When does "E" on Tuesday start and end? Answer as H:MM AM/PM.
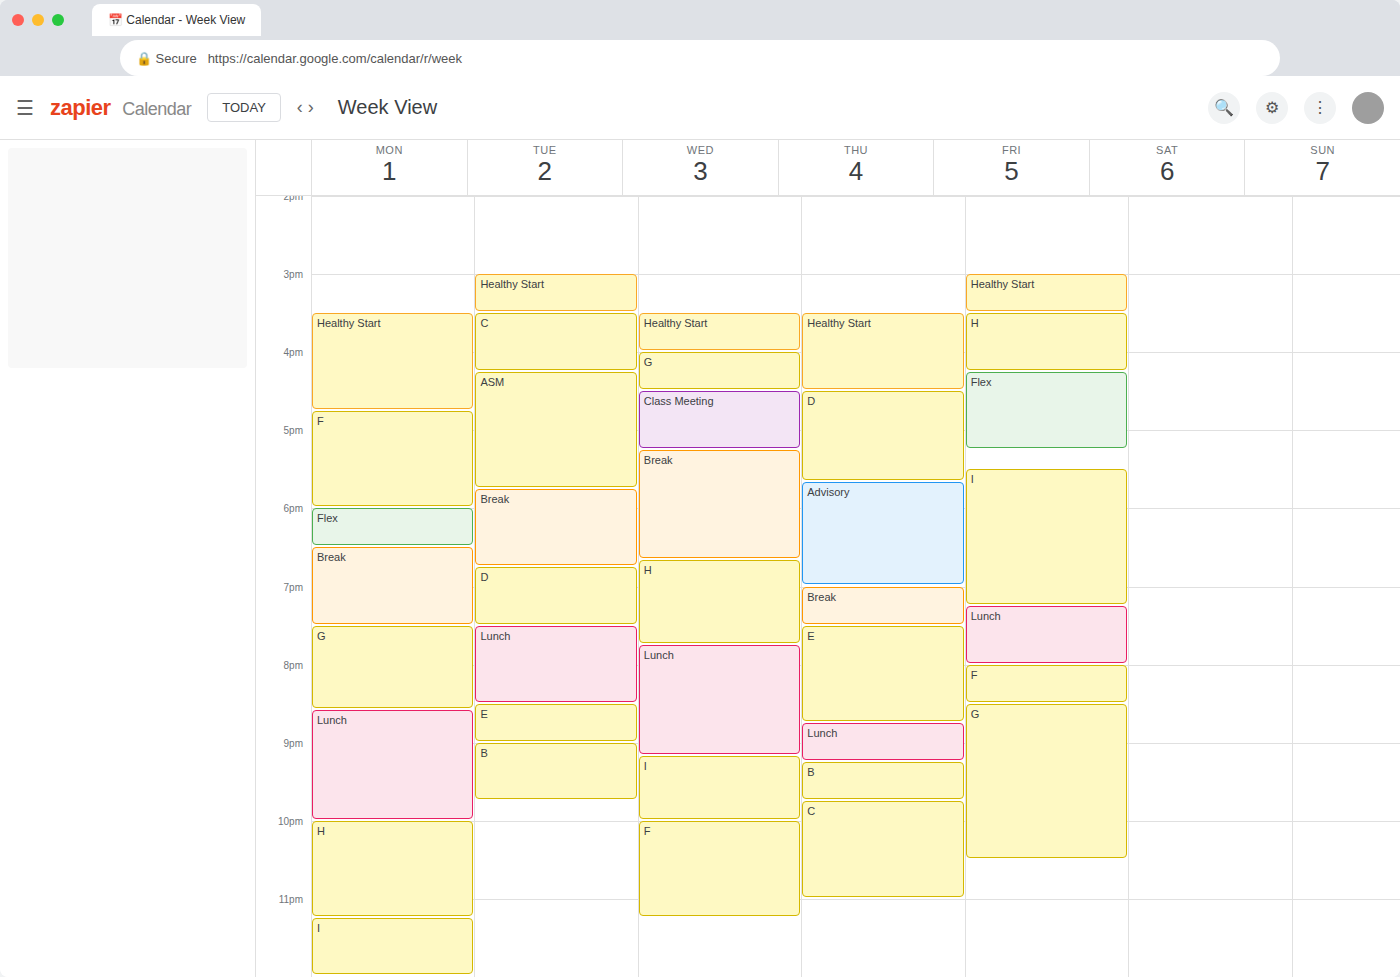
8:30 PM to 9:00 PM